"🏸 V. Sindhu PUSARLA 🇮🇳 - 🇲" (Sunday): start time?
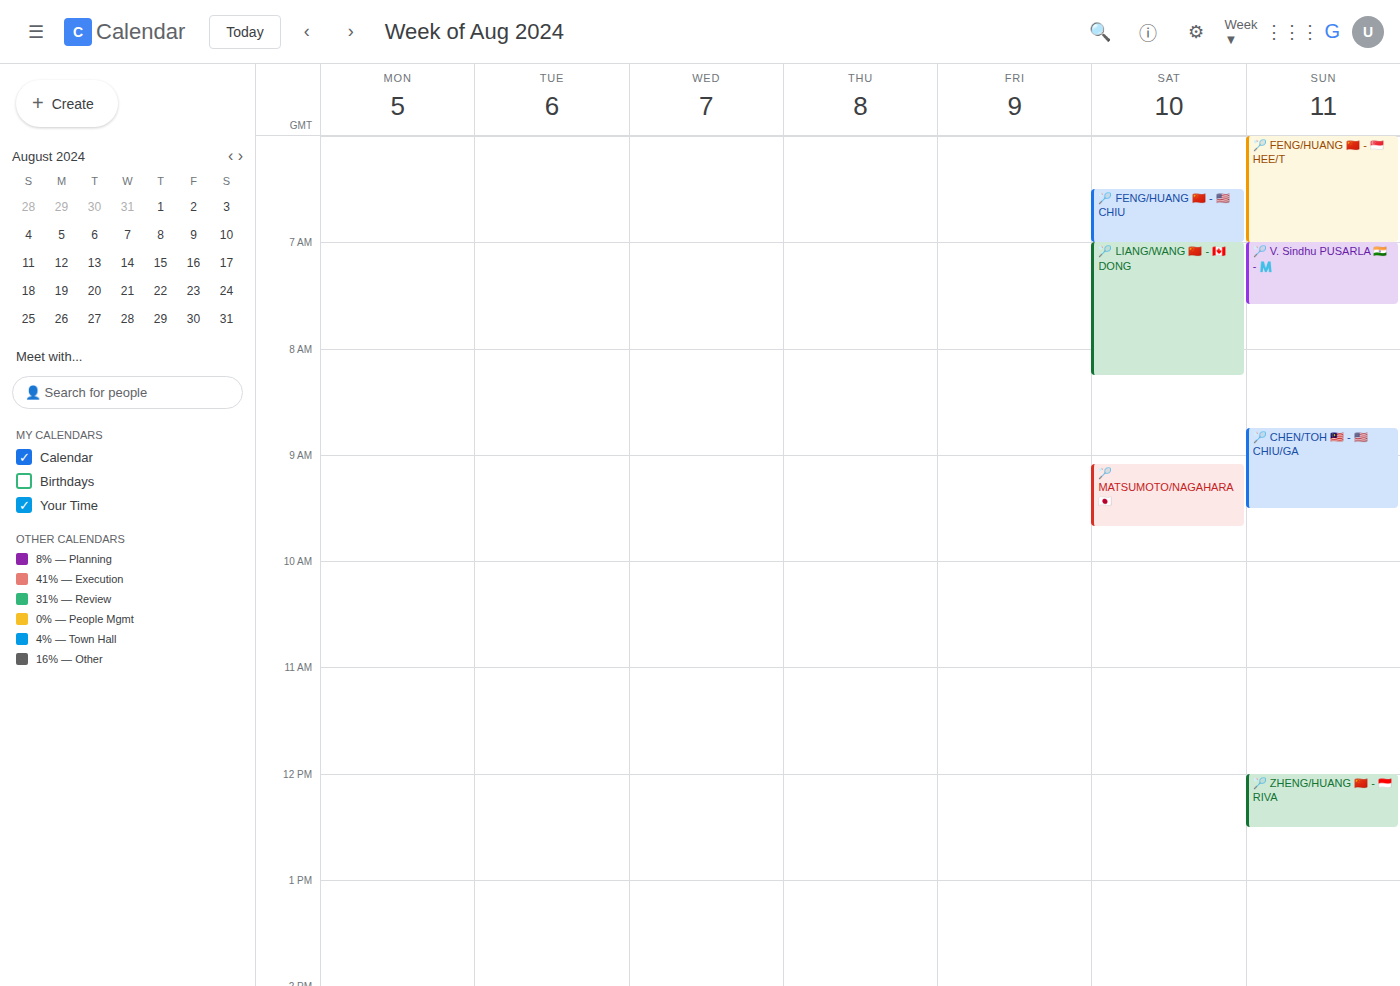
7:00 AM